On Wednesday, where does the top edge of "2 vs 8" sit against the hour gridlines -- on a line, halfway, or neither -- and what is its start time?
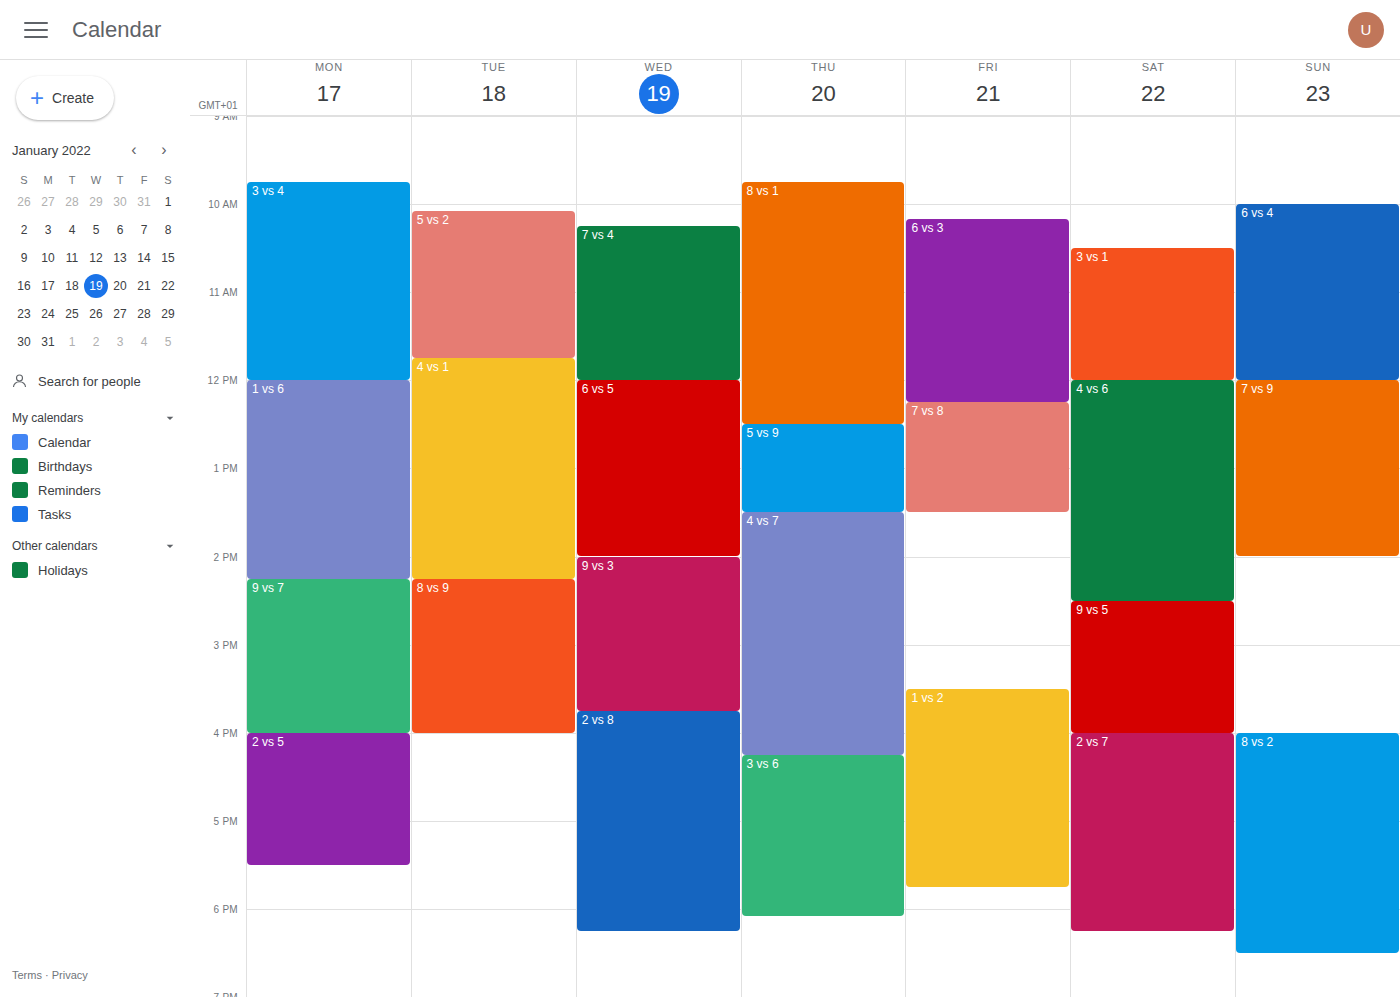
3:45 PM -- neither: three quarters of the way from the 3 PM line to the 4 PM line.